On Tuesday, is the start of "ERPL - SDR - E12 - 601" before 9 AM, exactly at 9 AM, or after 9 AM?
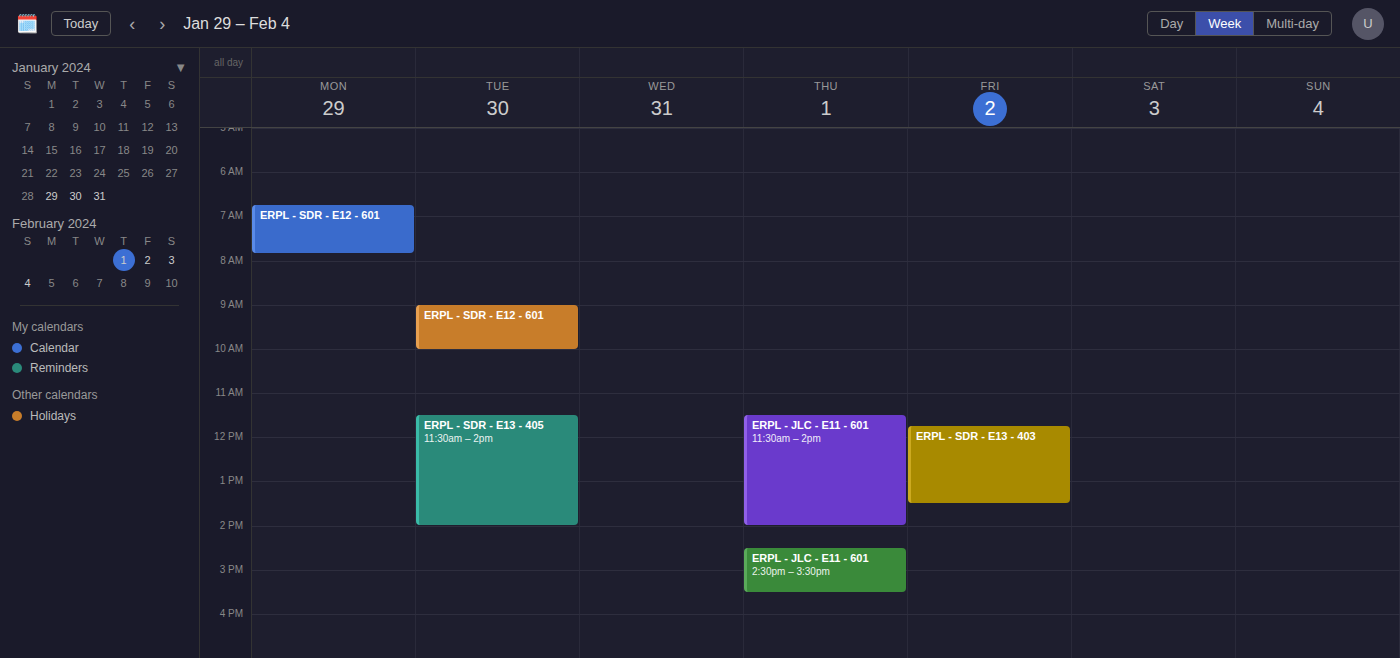
9:00 AM -- exactly at 9 AM, on the 9 AM line.